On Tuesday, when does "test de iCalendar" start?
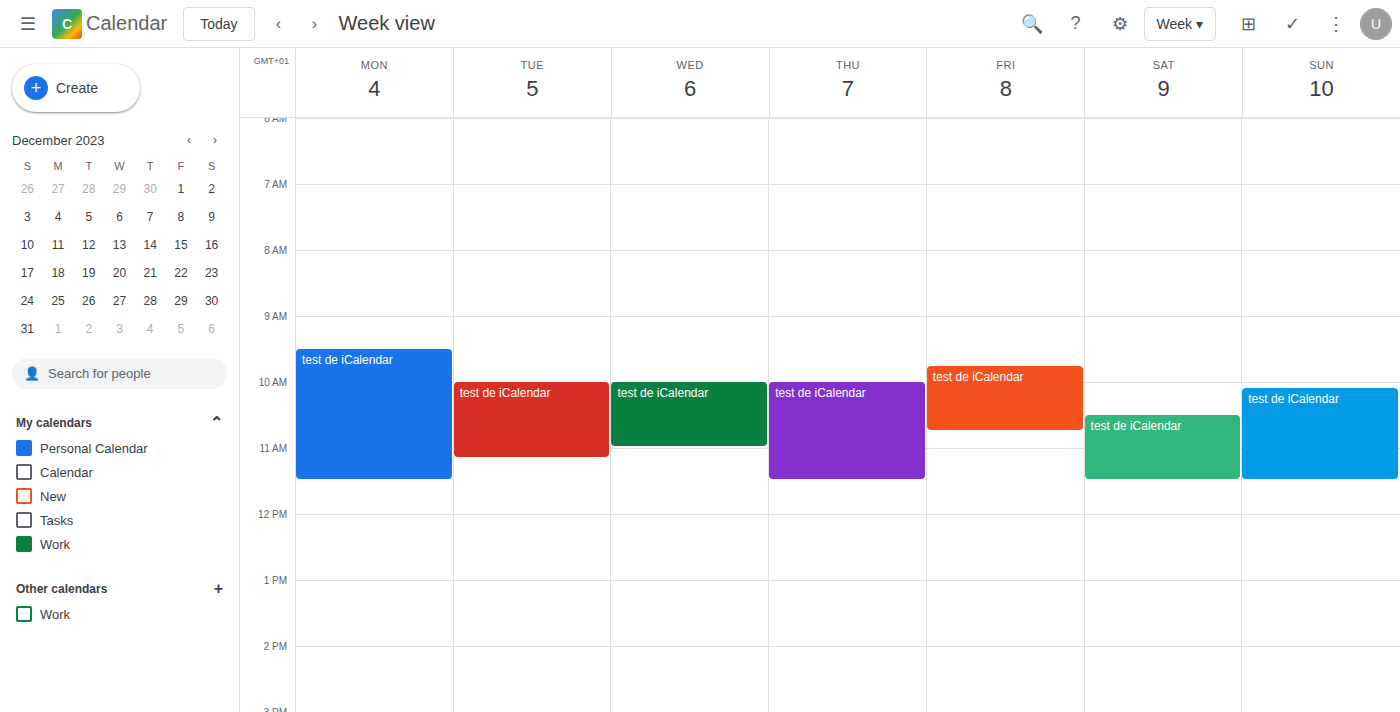
10:00 AM